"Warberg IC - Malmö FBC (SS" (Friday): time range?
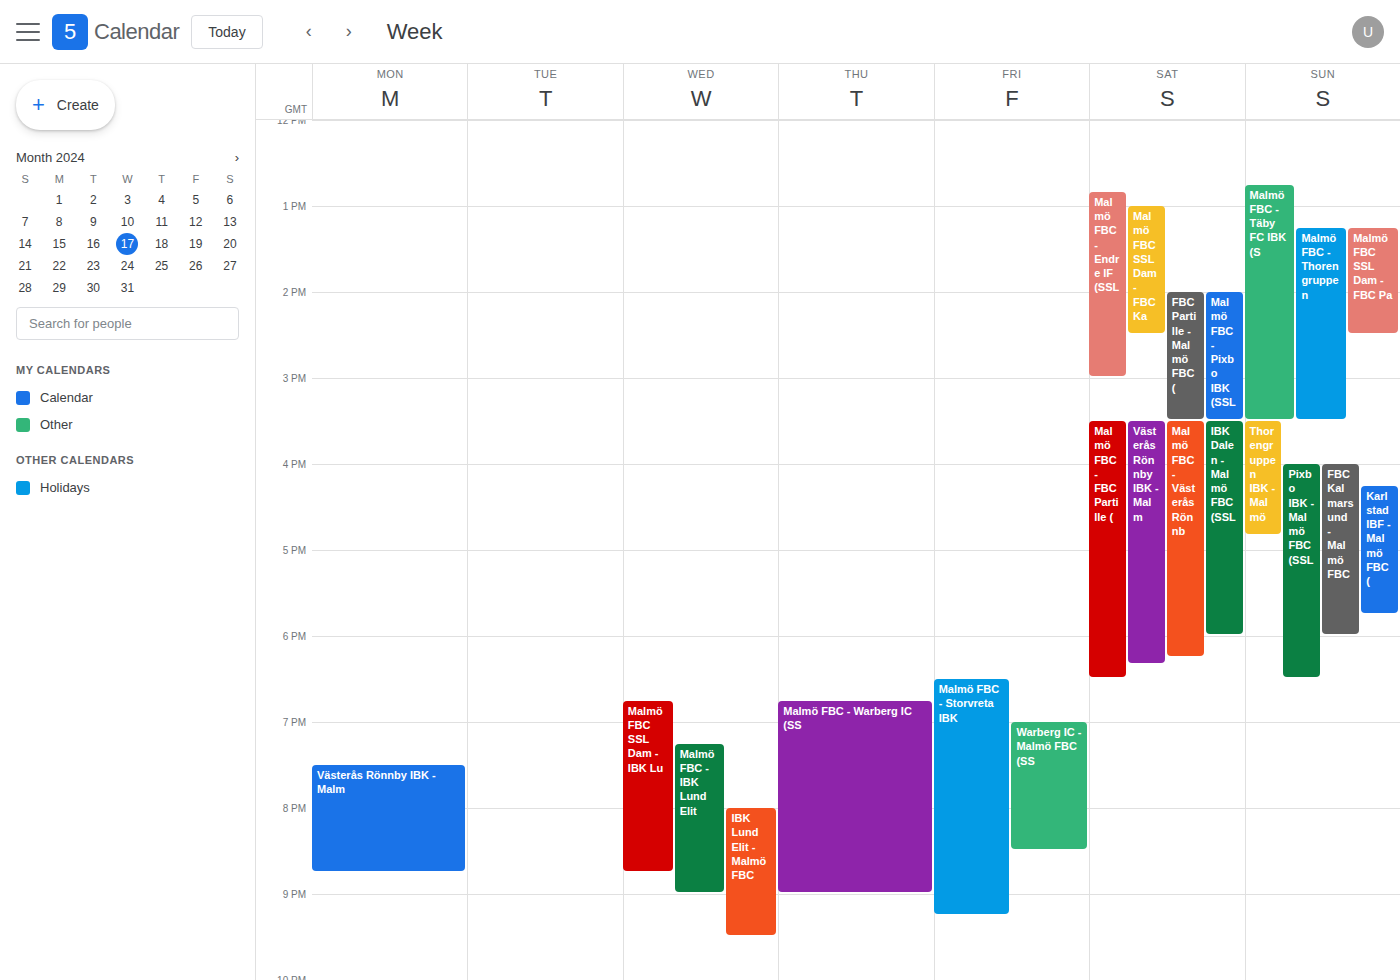
7:00 PM to 8:30 PM